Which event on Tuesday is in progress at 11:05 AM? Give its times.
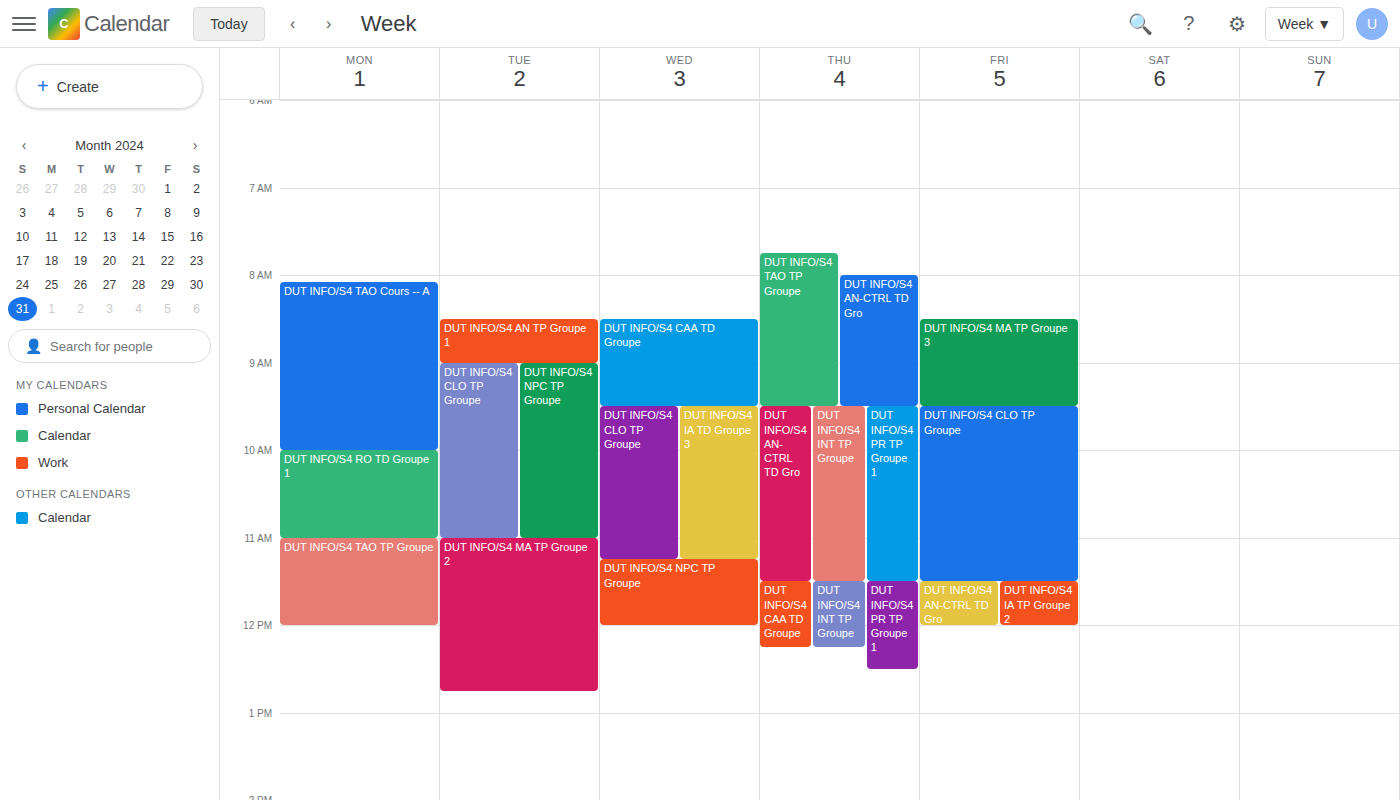
"DUT INFO/S4 MA TP Groupe 2", 11:00 AM to 12:45 PM